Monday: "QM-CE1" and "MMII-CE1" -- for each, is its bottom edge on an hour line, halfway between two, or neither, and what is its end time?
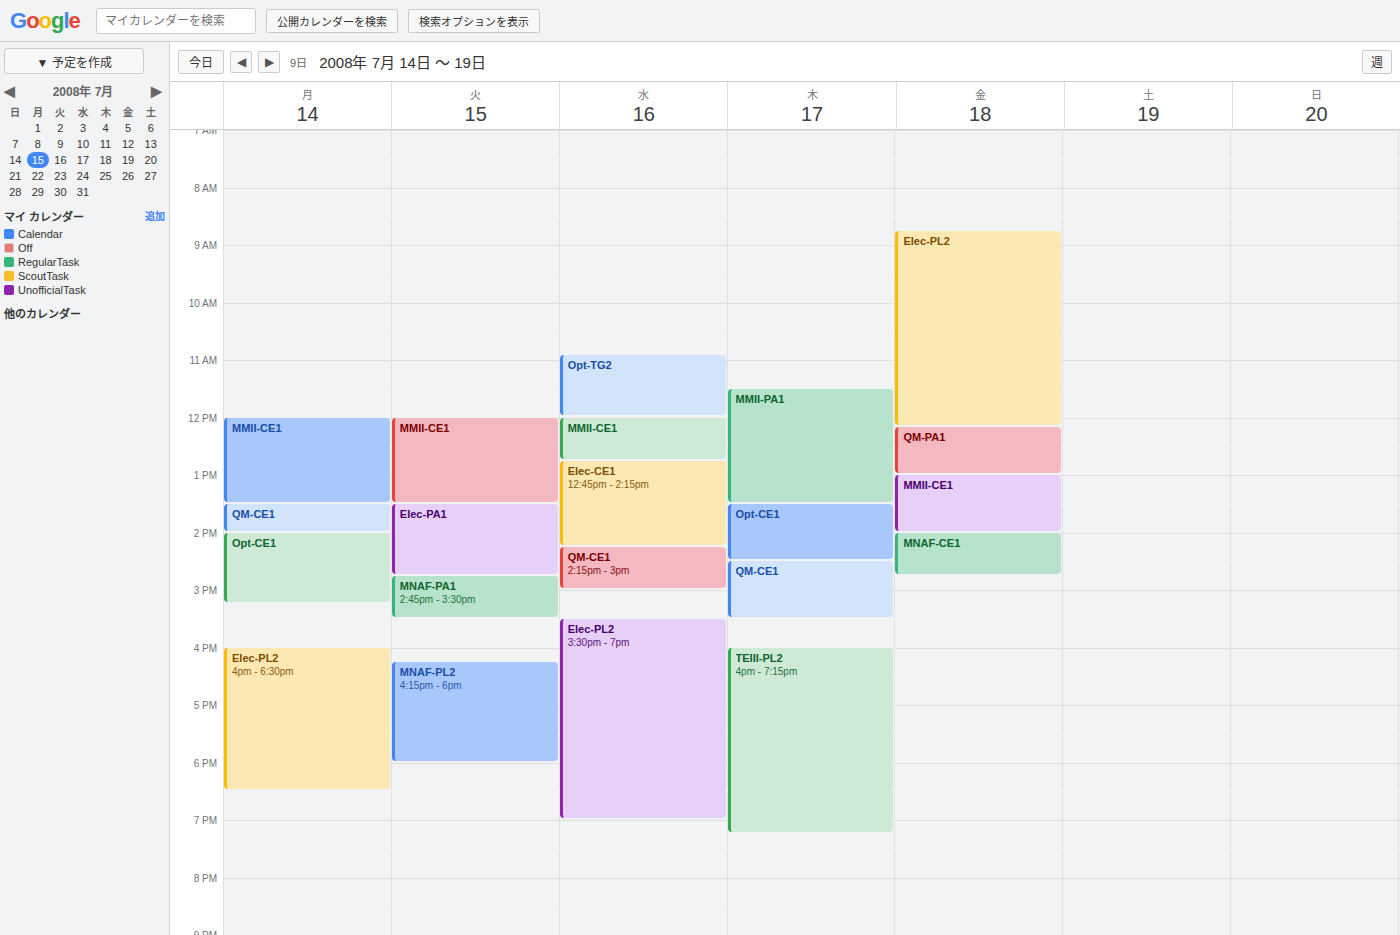
"QM-CE1": 2:00 PM, exactly on the 2 PM line. "MMII-CE1": 1:30 PM, halfway between the 1 PM and 2 PM lines.